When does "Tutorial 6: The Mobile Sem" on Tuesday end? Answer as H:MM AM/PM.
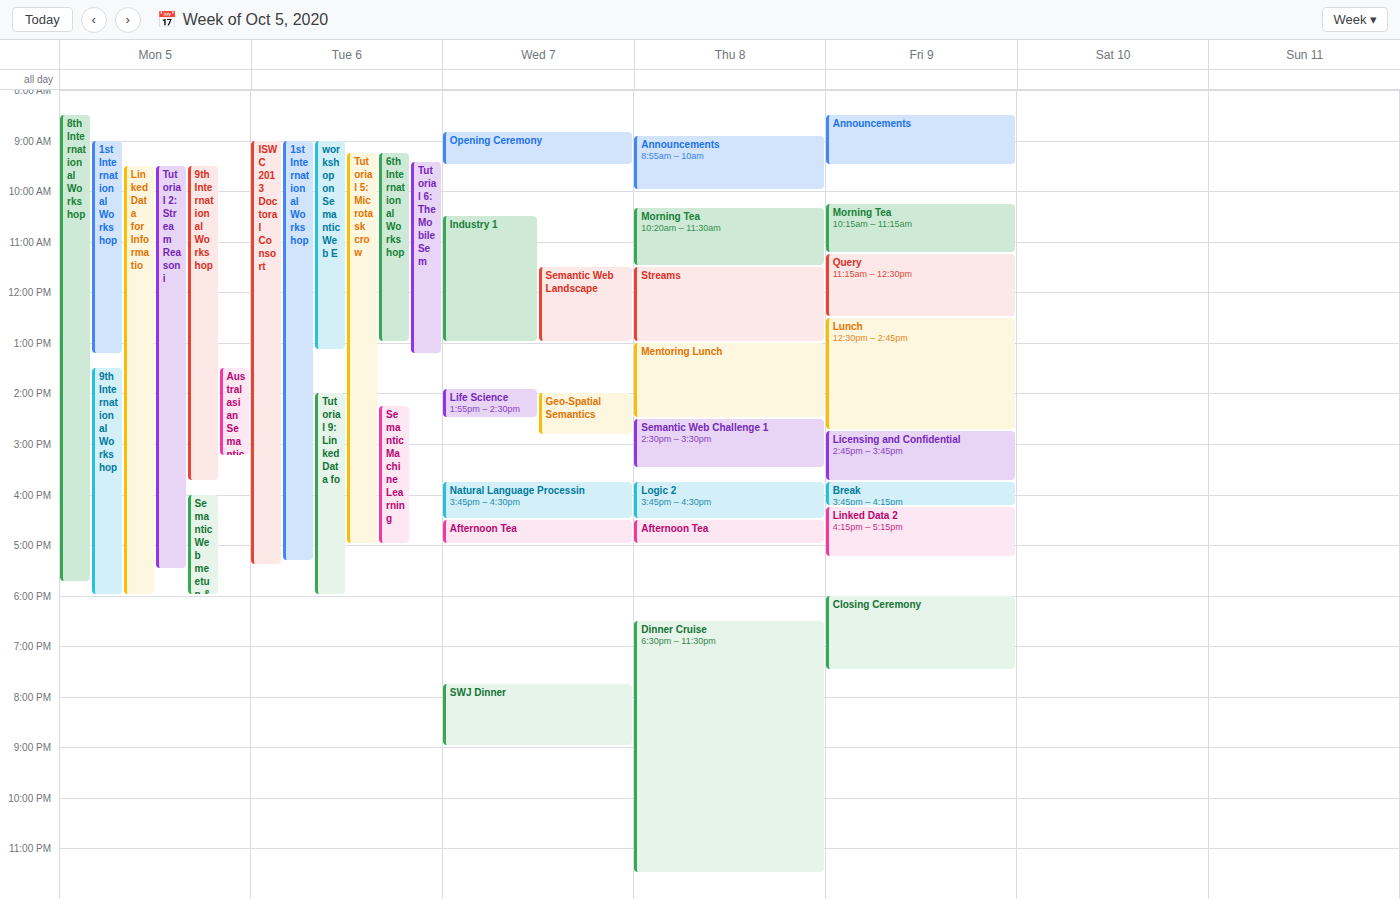
1:15 PM